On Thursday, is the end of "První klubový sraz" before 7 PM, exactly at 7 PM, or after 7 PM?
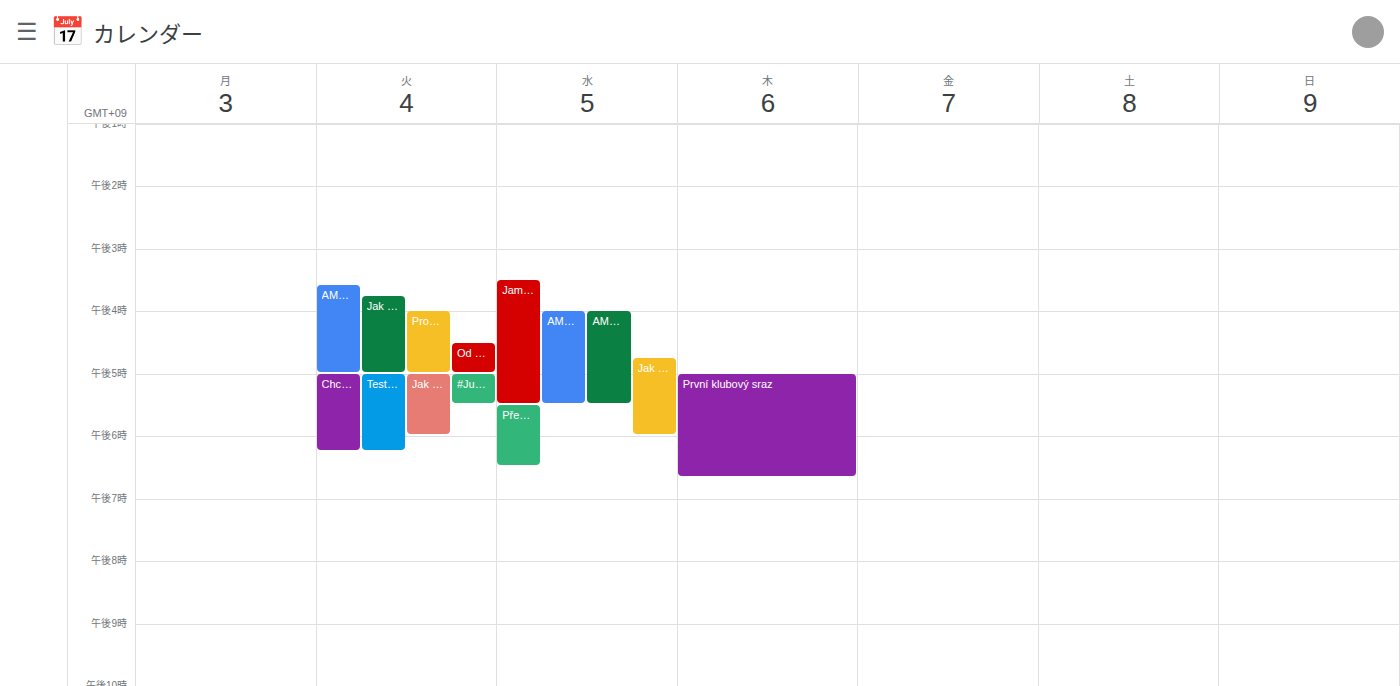
6:40 PM -- before 7 PM, 20 minutes above the 7 PM line.